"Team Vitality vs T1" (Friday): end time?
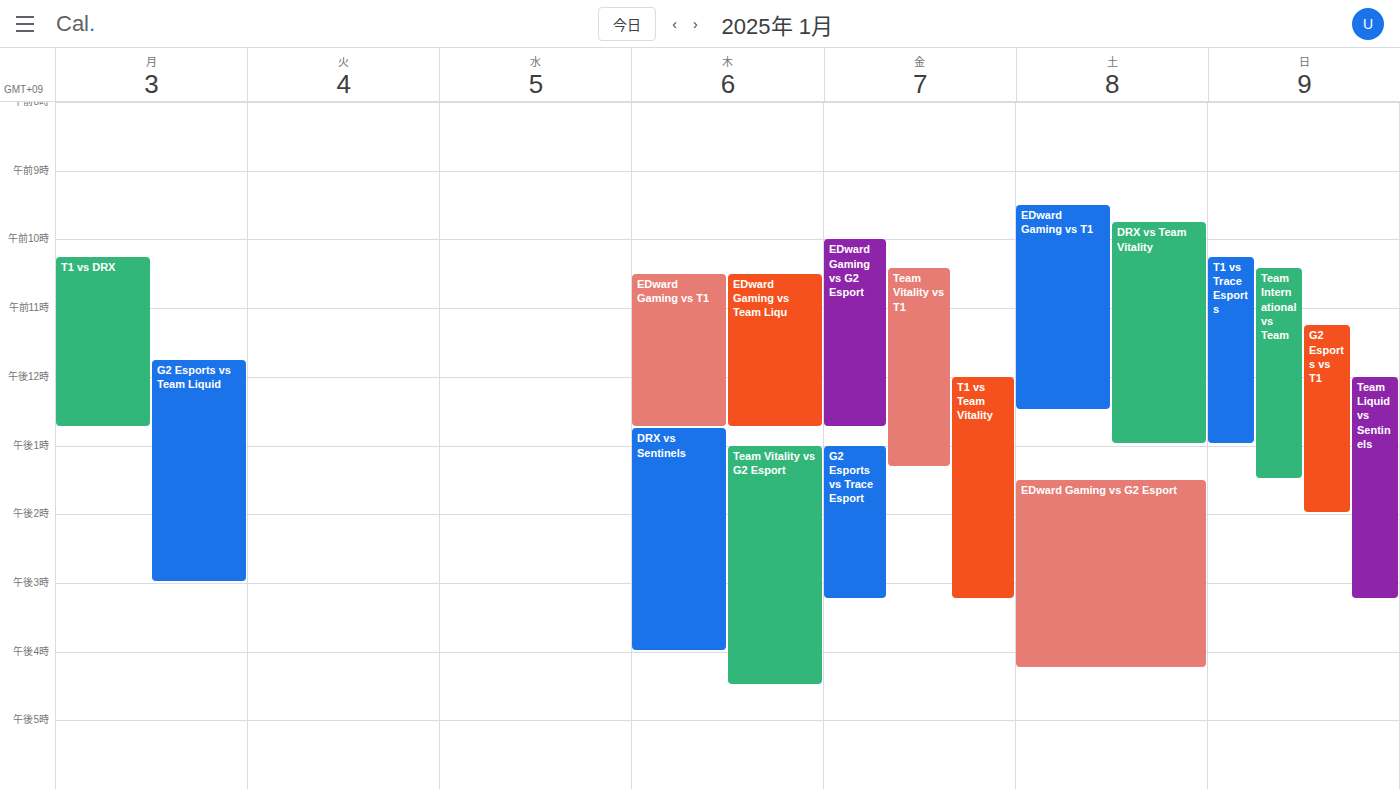
1:20 PM